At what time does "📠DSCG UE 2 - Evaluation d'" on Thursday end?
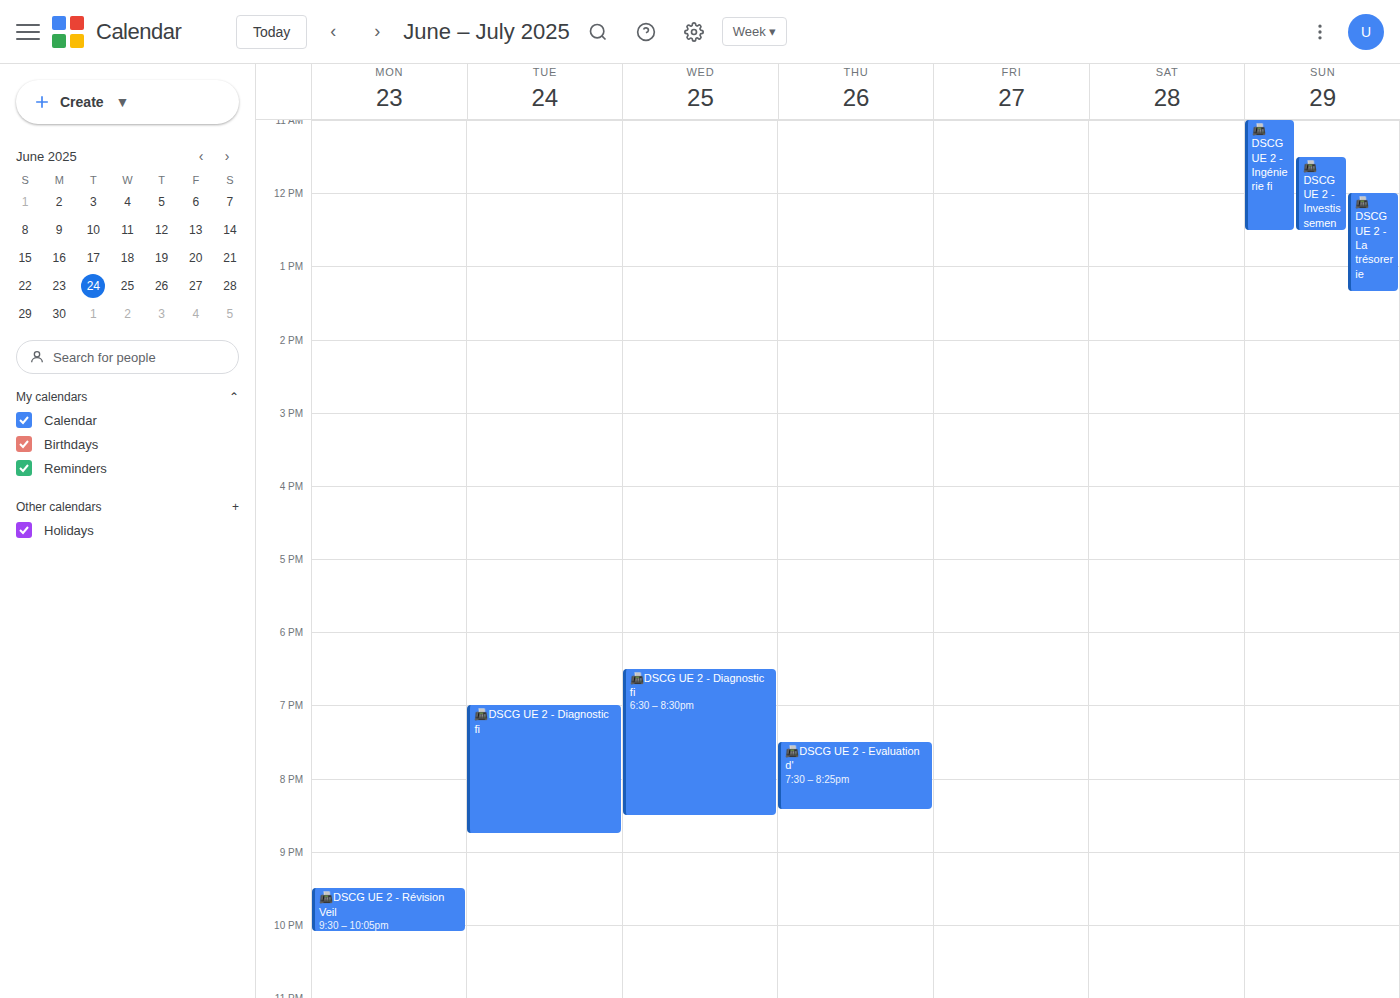
8:25 PM